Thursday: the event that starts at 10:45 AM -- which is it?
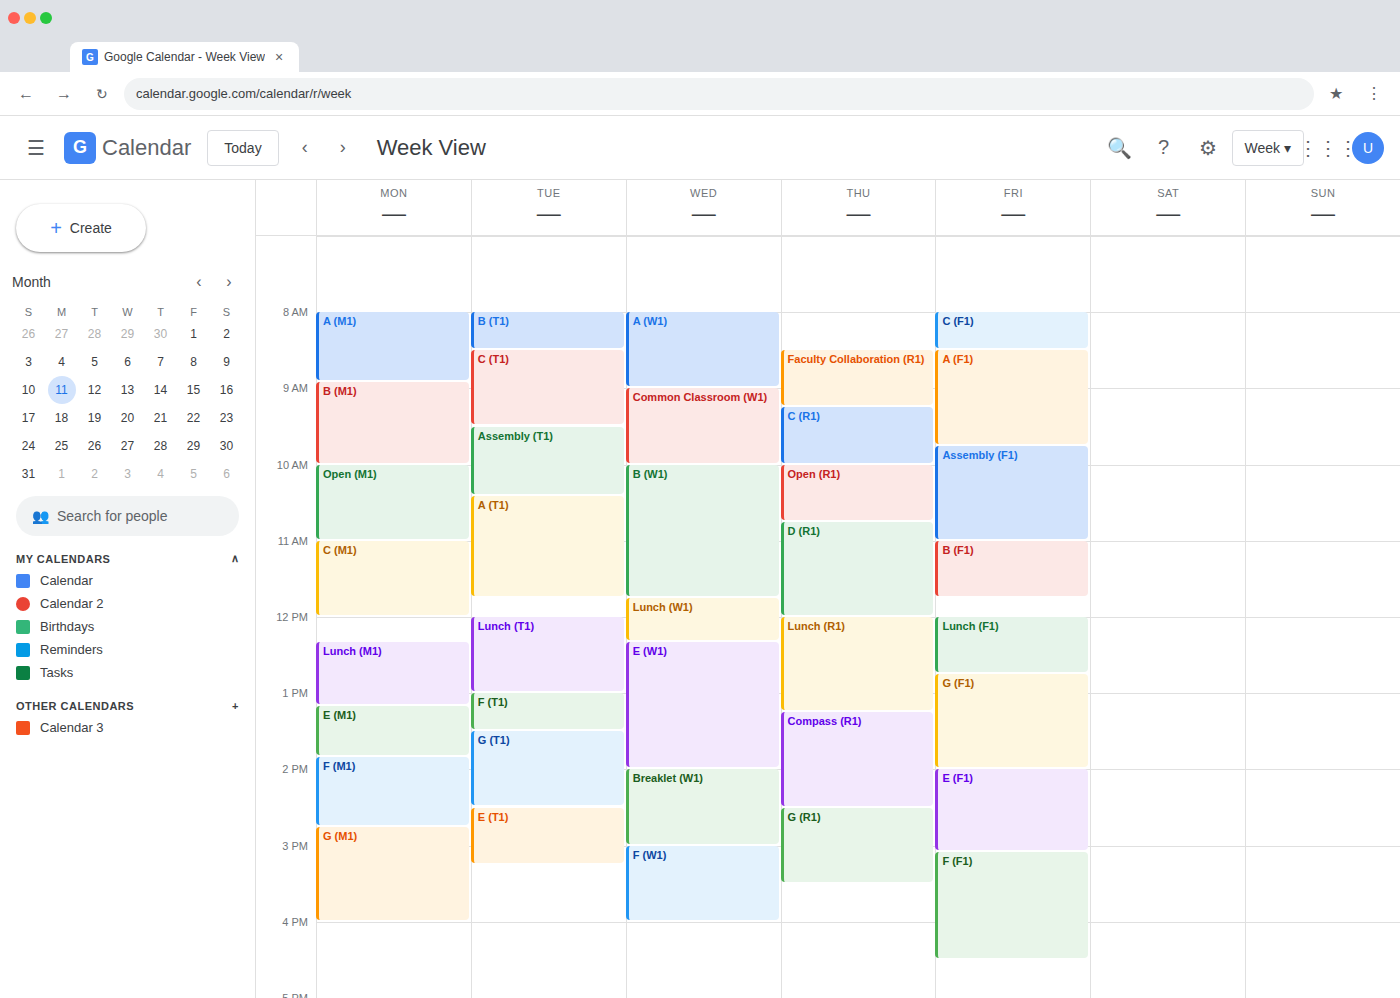
"D (R1)"